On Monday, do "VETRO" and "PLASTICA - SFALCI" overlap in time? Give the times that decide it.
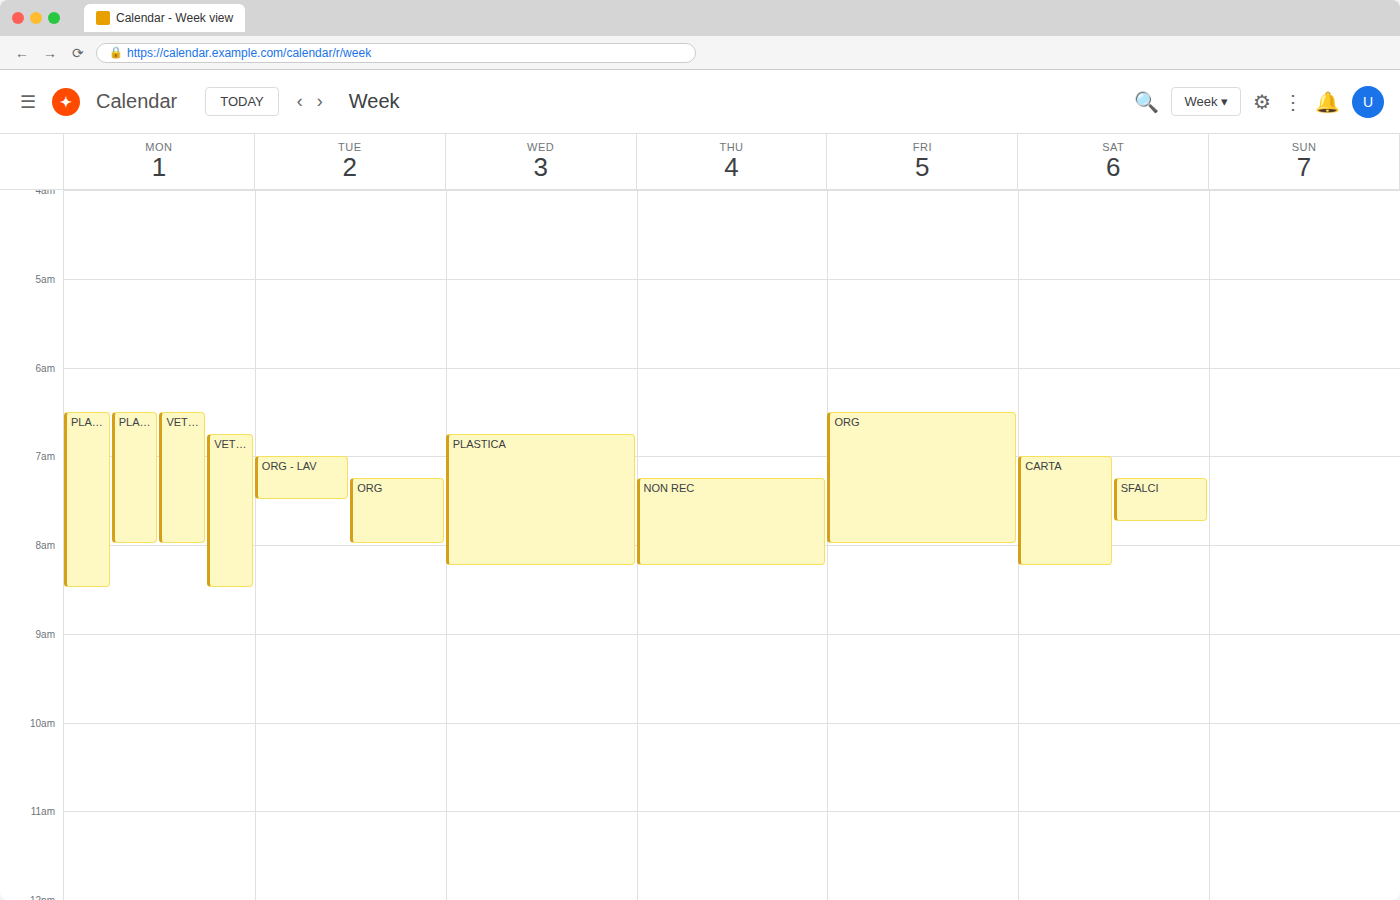
"VETRO" starts at 06:45, before "PLASTICA - SFALCI" ends at 08:30 -- they overlap.